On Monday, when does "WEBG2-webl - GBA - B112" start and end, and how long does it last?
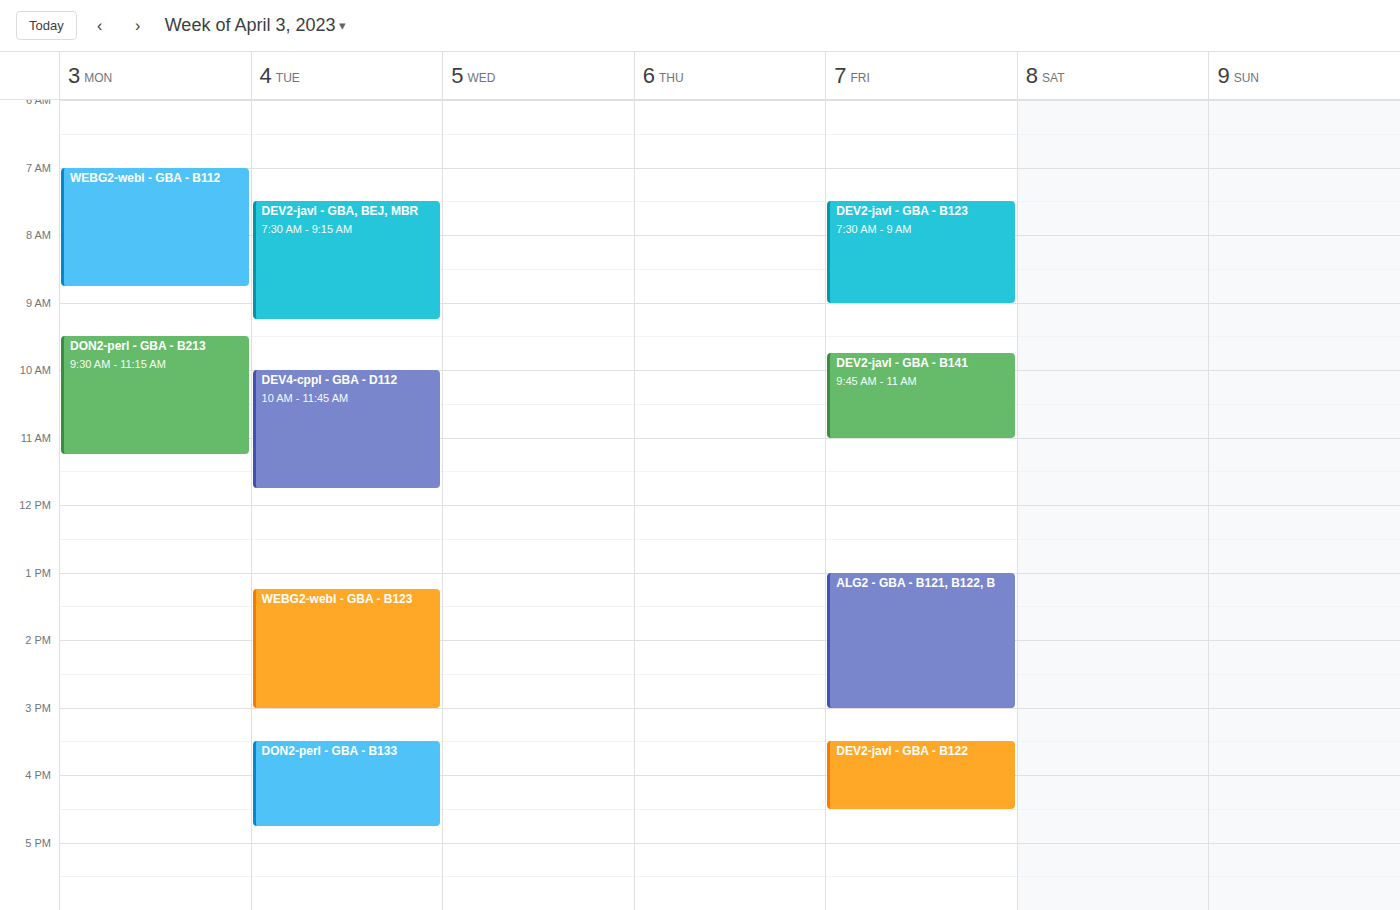
7:00 AM to 8:45 AM, 1 hour 45 minutes